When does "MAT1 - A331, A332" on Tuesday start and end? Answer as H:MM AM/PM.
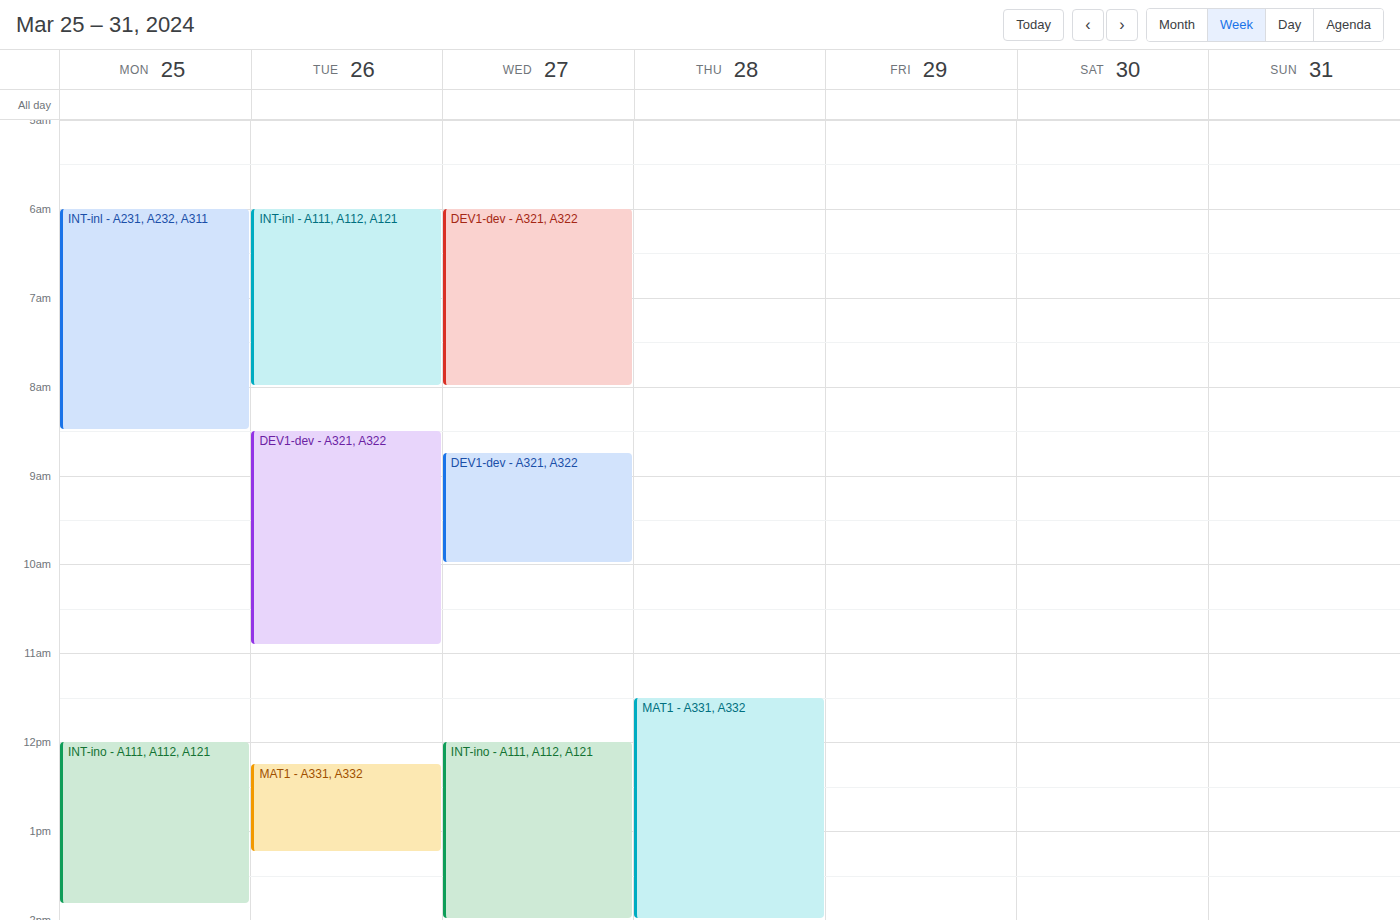
12:15 PM to 1:15 PM